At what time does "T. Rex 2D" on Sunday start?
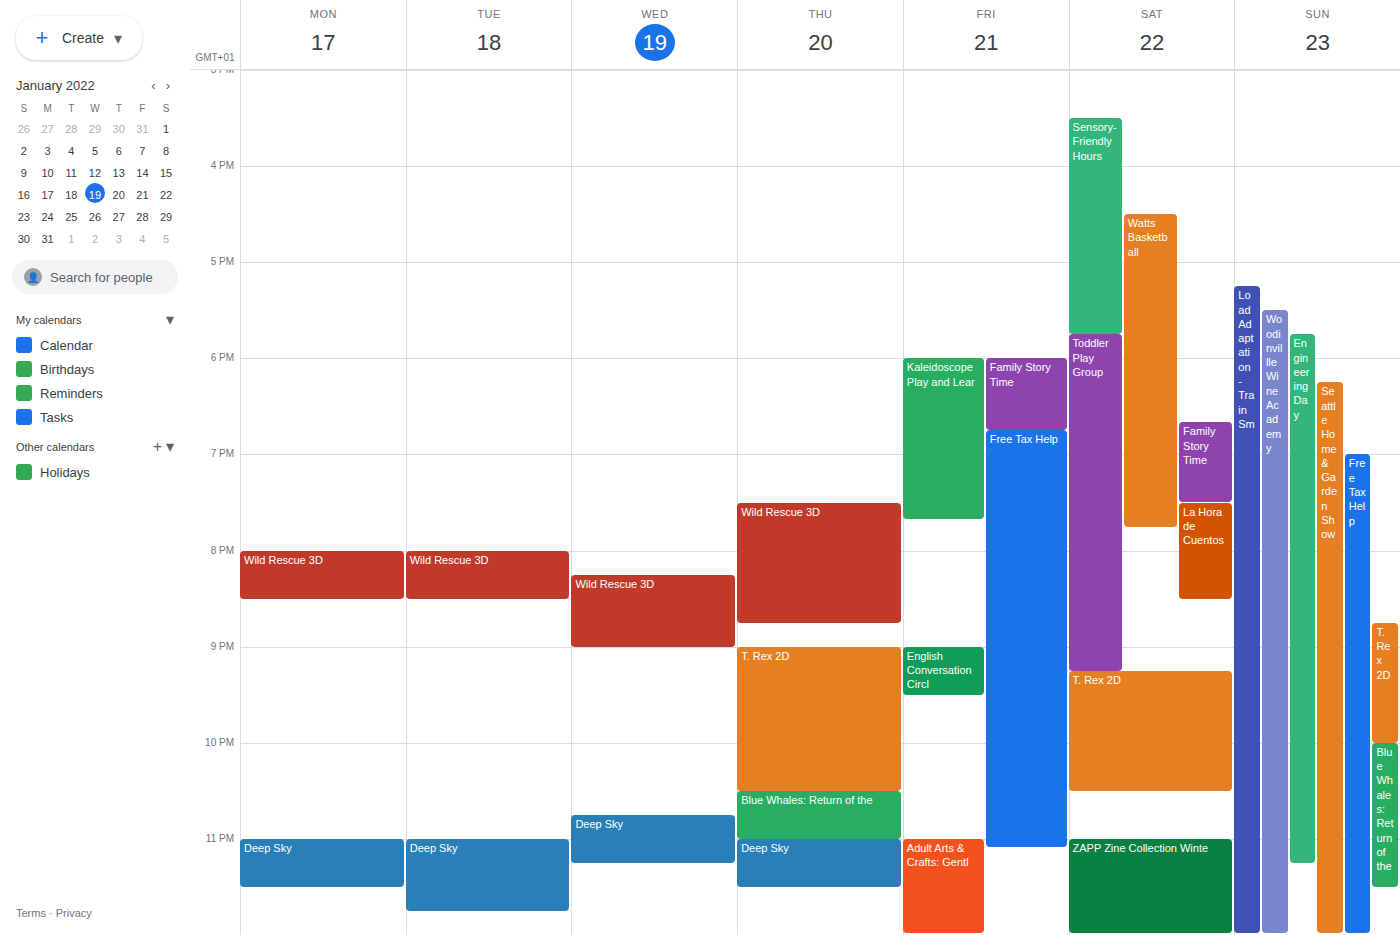
8:45 PM